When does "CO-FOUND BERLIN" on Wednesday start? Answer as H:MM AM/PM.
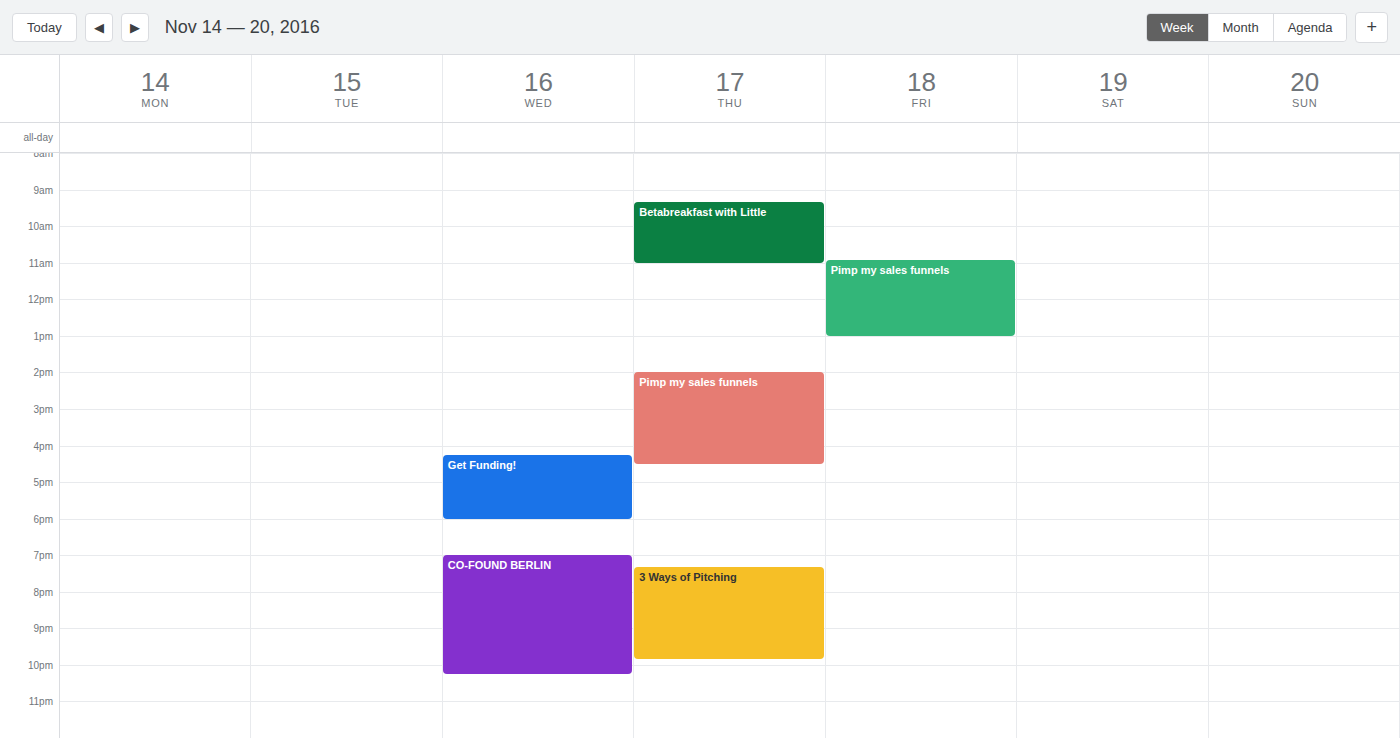
7:00 PM